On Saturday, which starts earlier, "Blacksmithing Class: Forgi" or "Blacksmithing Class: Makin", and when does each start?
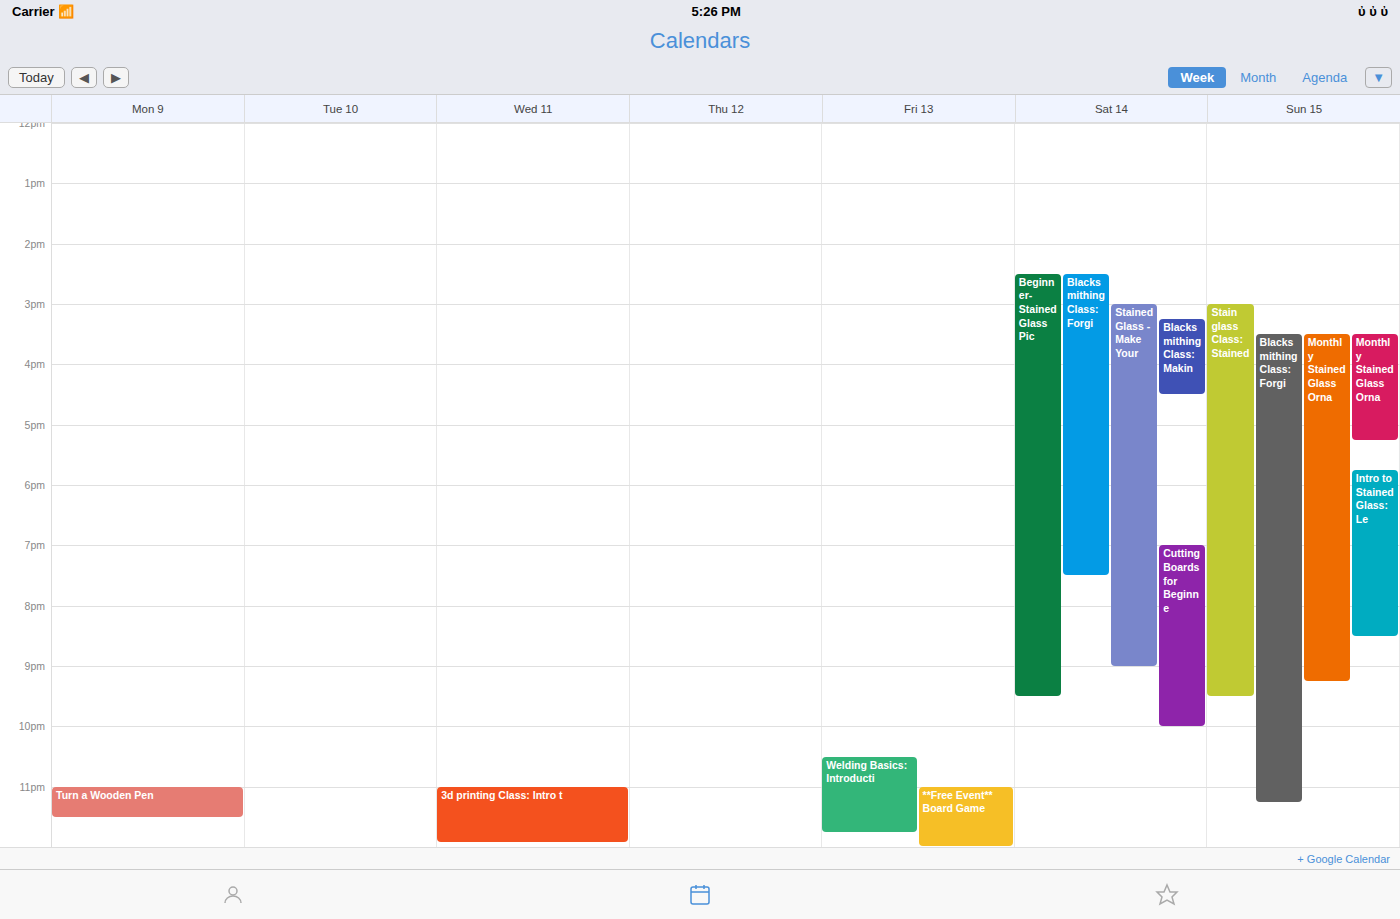
"Blacksmithing Class: Forgi" 14:30; "Blacksmithing Class: Makin" 15:15.